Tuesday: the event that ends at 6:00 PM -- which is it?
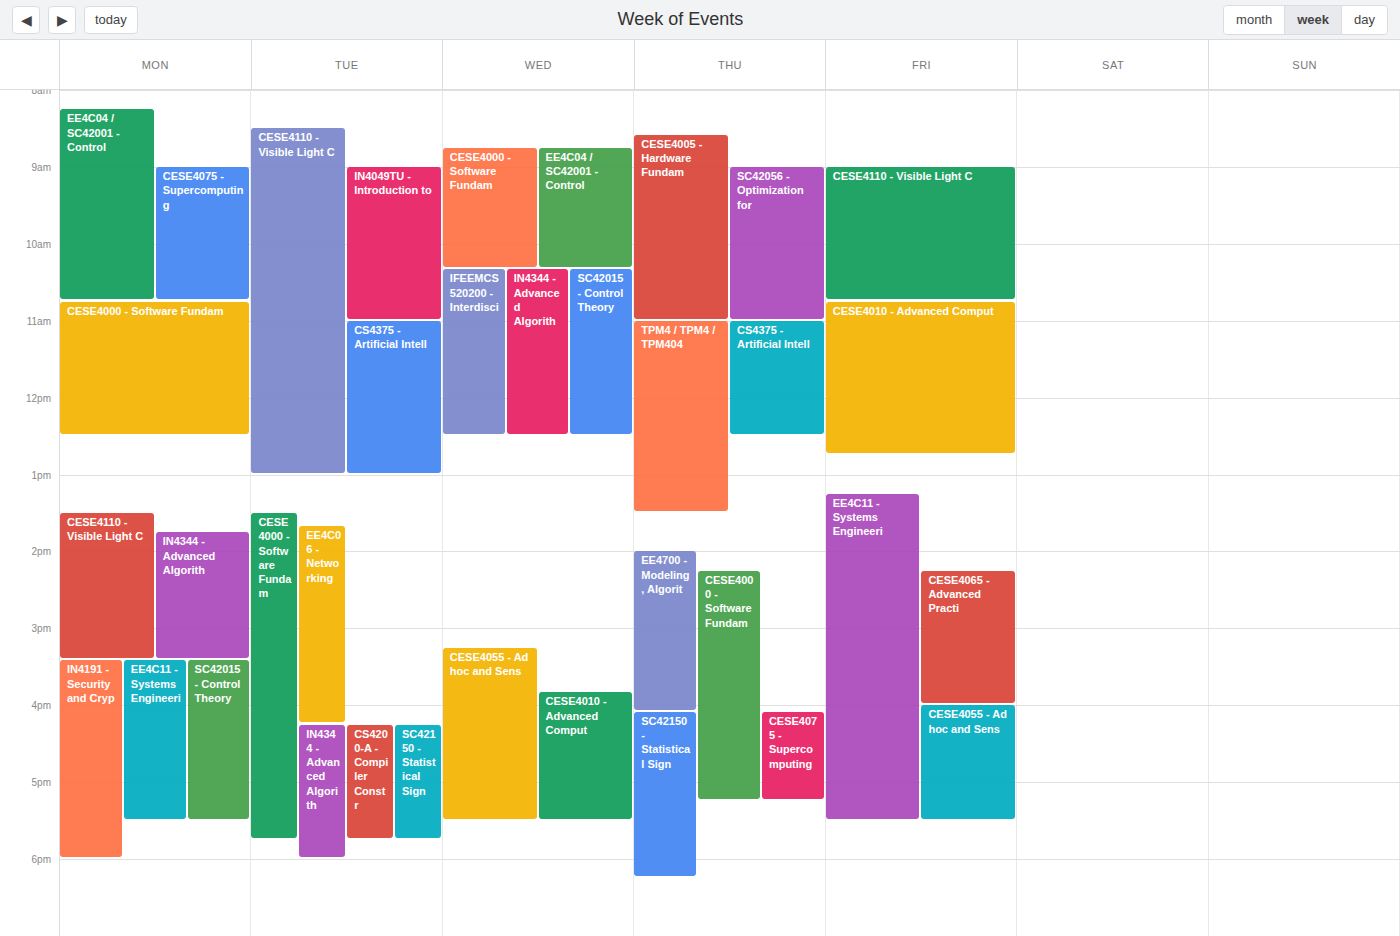
"IN4344 - Advanced Algorith"